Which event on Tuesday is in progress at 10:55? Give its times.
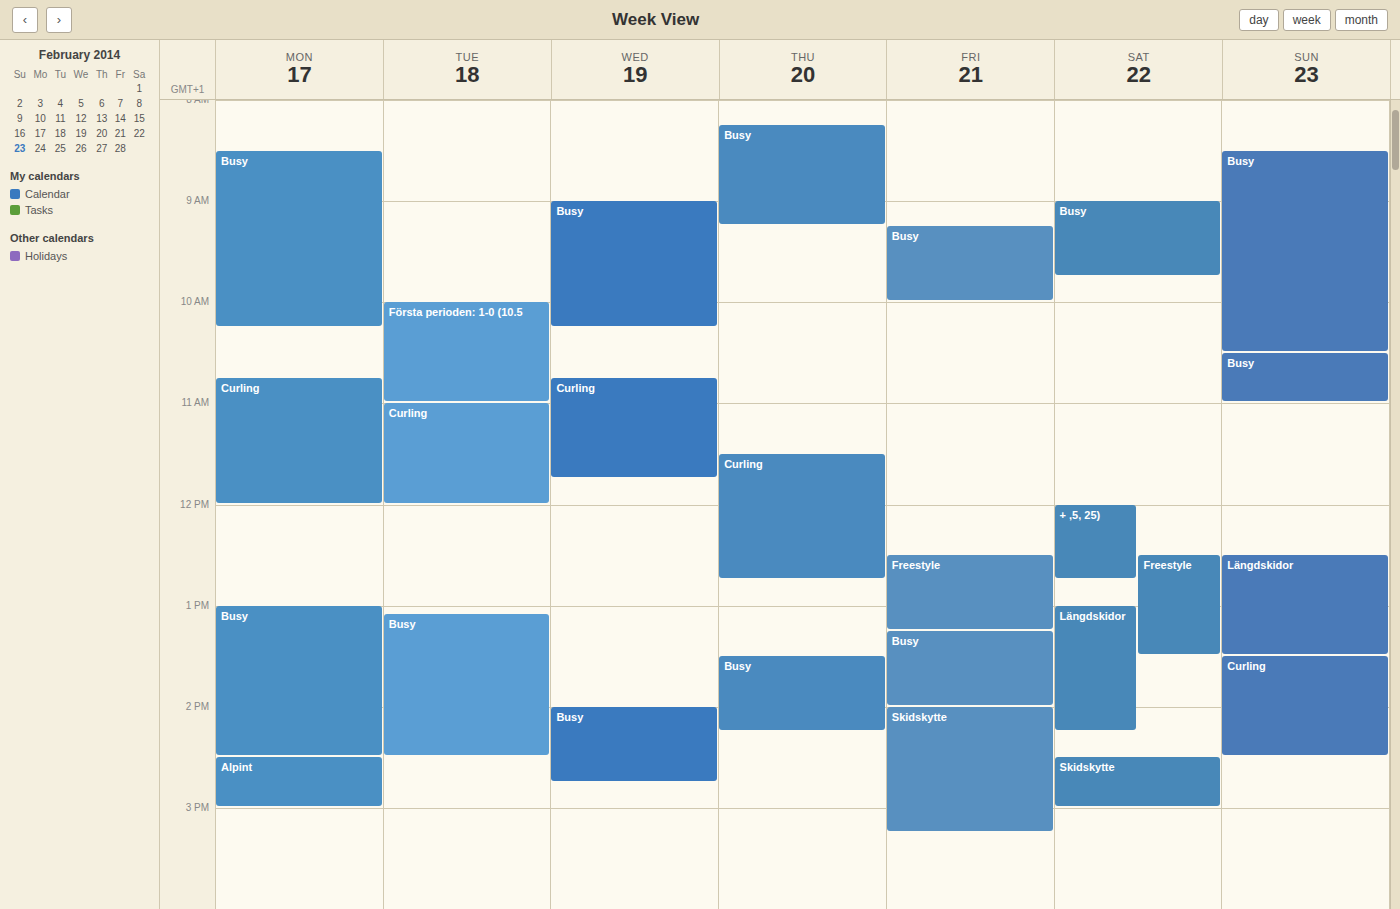
"Första perioden: 1-0 (10.5", 10:00 to 11:00